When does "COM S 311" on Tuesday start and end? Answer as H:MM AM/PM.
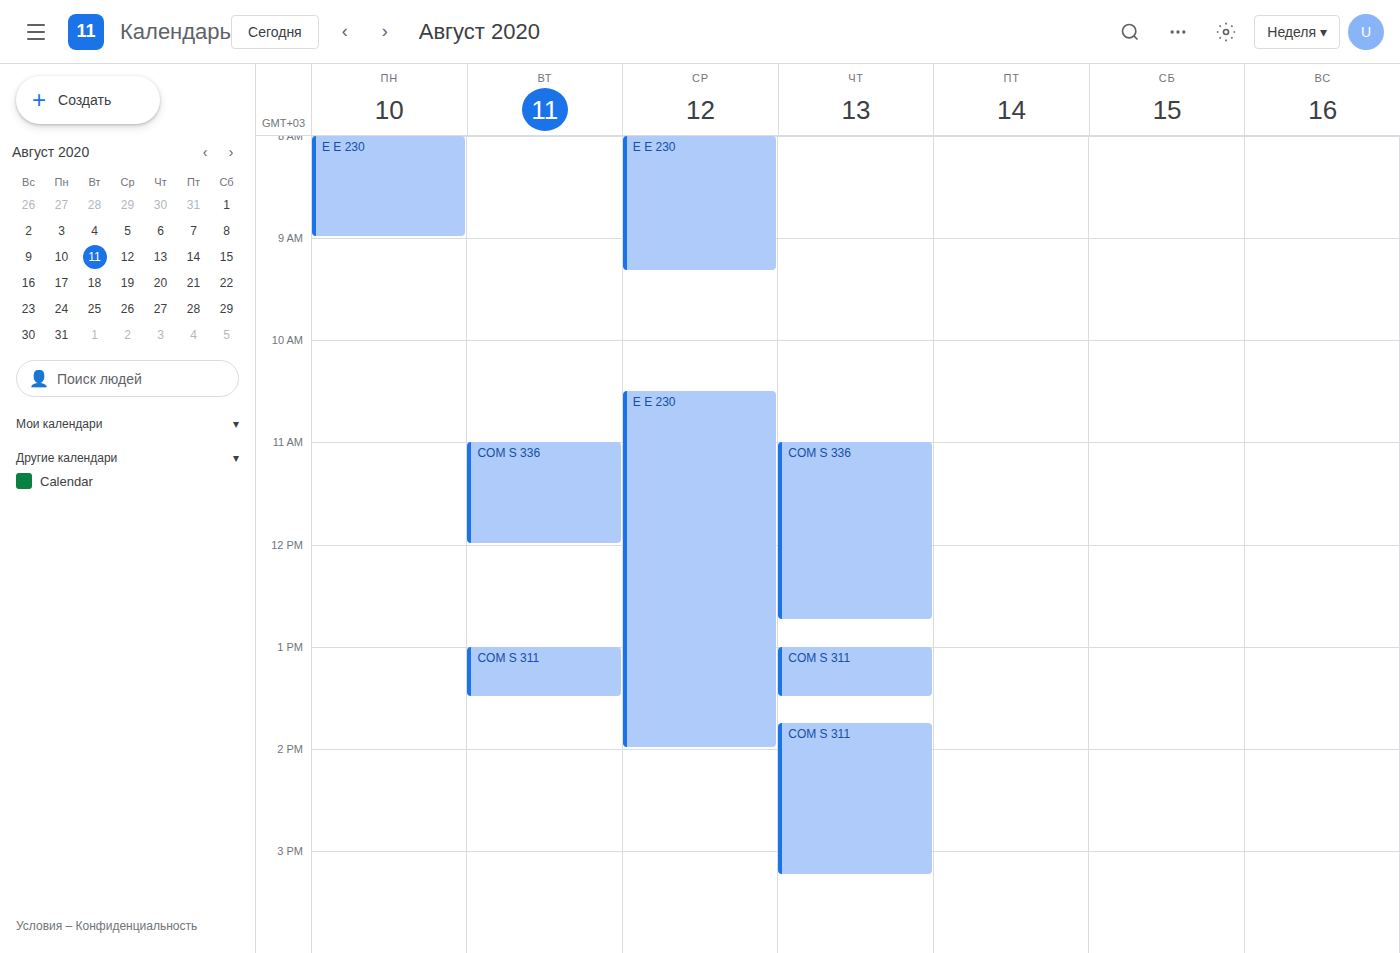
1:00 PM to 1:30 PM